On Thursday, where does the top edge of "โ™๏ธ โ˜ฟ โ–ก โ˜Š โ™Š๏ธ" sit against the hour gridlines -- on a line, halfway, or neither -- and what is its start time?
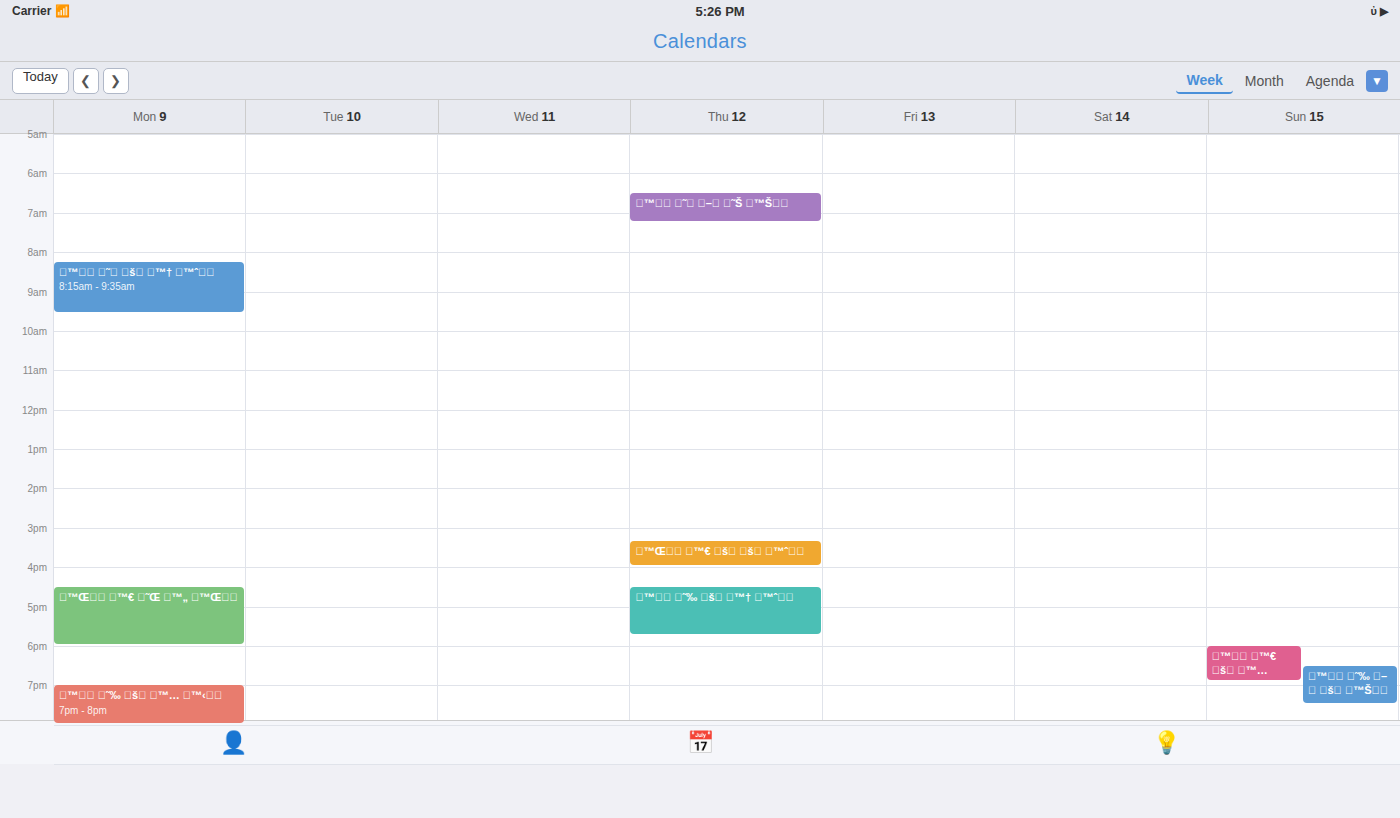
06:30 -- halfway between the 06:00 and 07:00 lines.